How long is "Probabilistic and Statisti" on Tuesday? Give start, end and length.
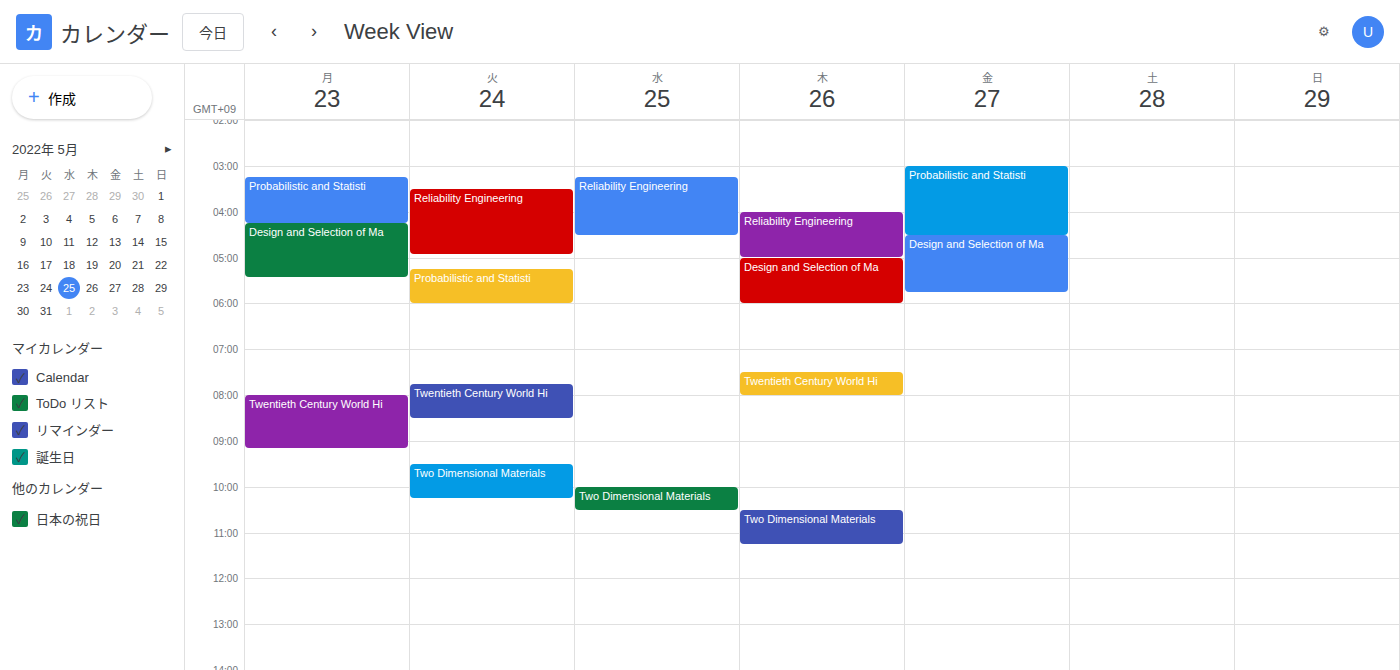
5:15 AM to 6:00 AM, 45 minutes